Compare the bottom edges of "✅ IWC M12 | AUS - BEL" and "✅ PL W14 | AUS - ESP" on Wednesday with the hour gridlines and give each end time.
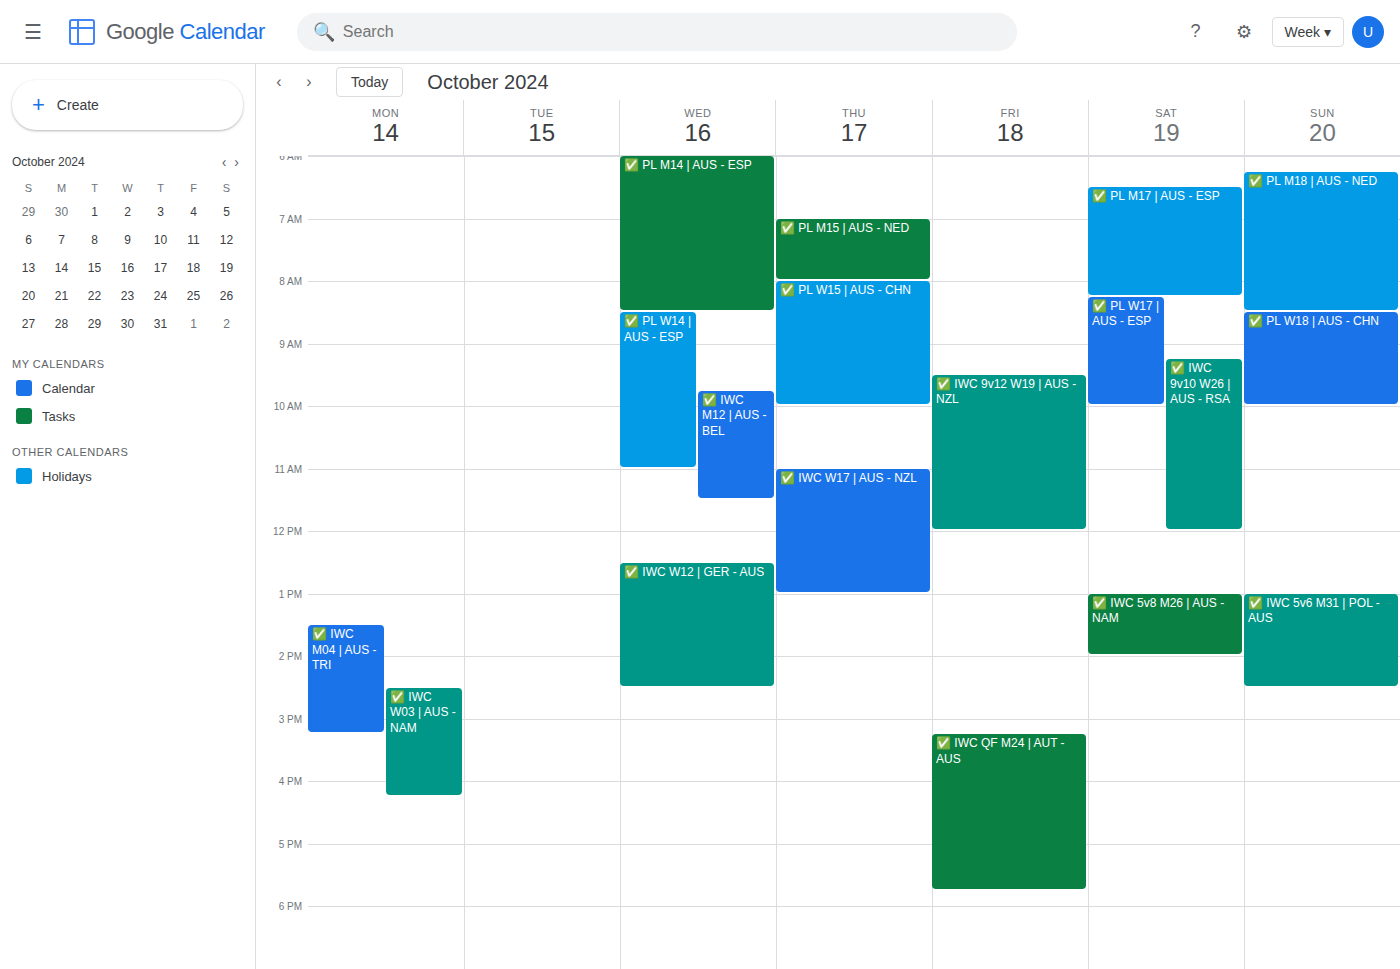
"✅ IWC M12 | AUS - BEL": 11:30 AM, halfway between the 11 AM and 12 PM lines. "✅ PL W14 | AUS - ESP": 11:00 AM, exactly on the 11 AM line.